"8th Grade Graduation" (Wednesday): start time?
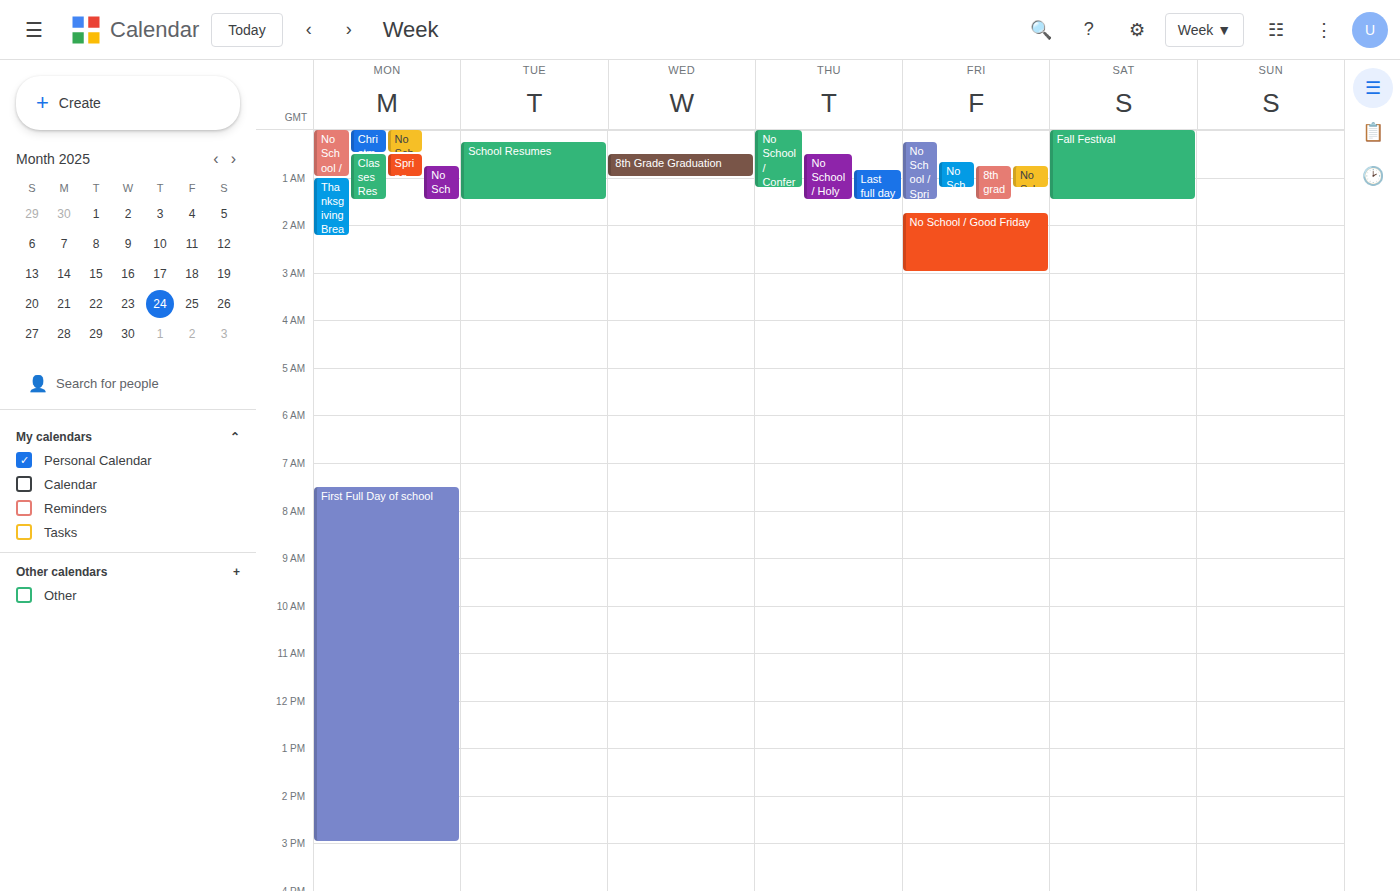
12:30 AM